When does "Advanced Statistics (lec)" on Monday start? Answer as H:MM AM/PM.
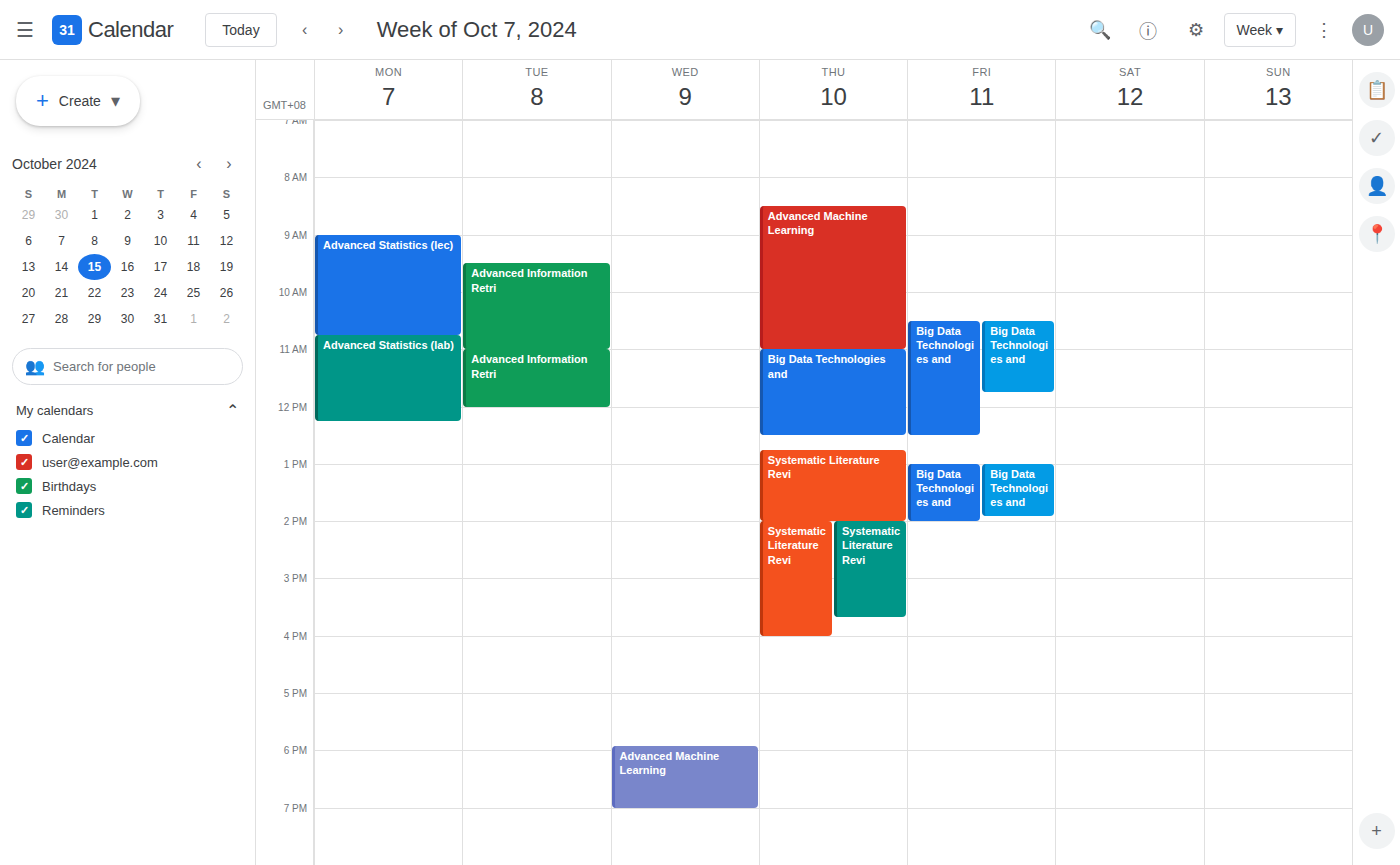
9:00 AM